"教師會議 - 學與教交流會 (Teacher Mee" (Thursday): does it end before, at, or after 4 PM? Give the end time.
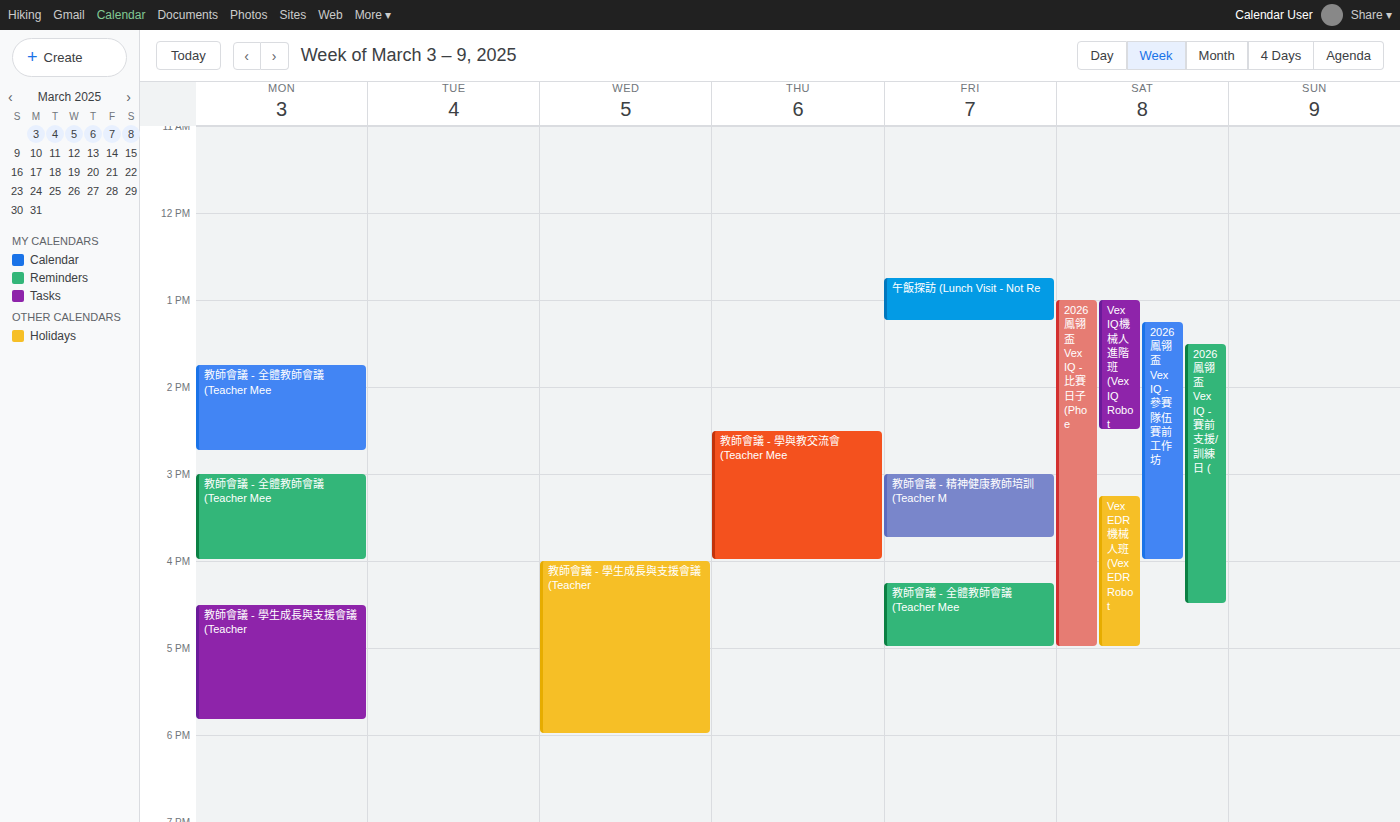
4:00 PM -- exactly at 4 PM, on the 4 PM line.